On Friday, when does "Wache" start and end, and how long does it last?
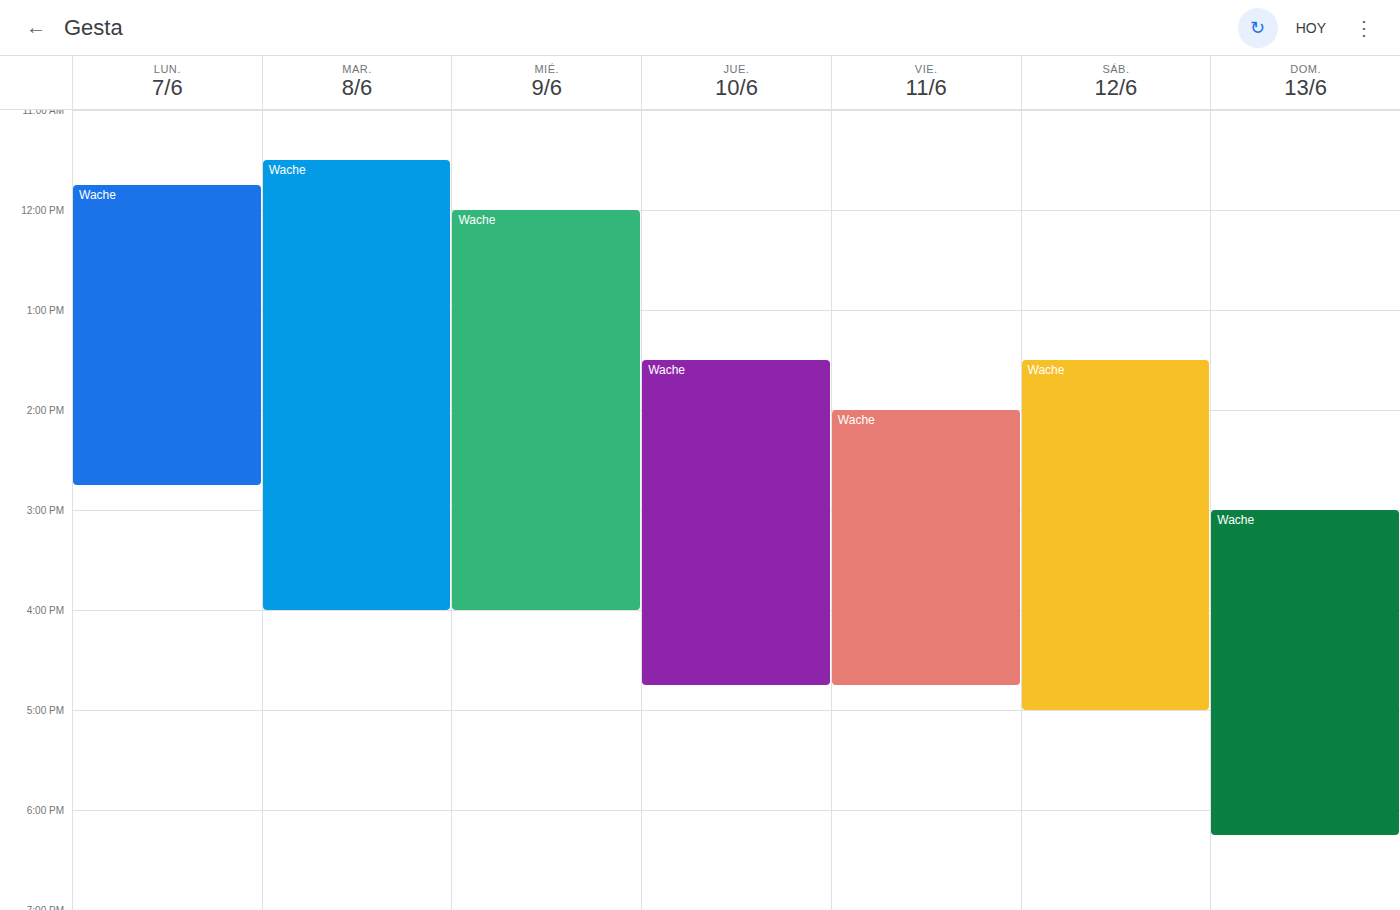
2:00 PM to 4:45 PM, 2 hours 45 minutes